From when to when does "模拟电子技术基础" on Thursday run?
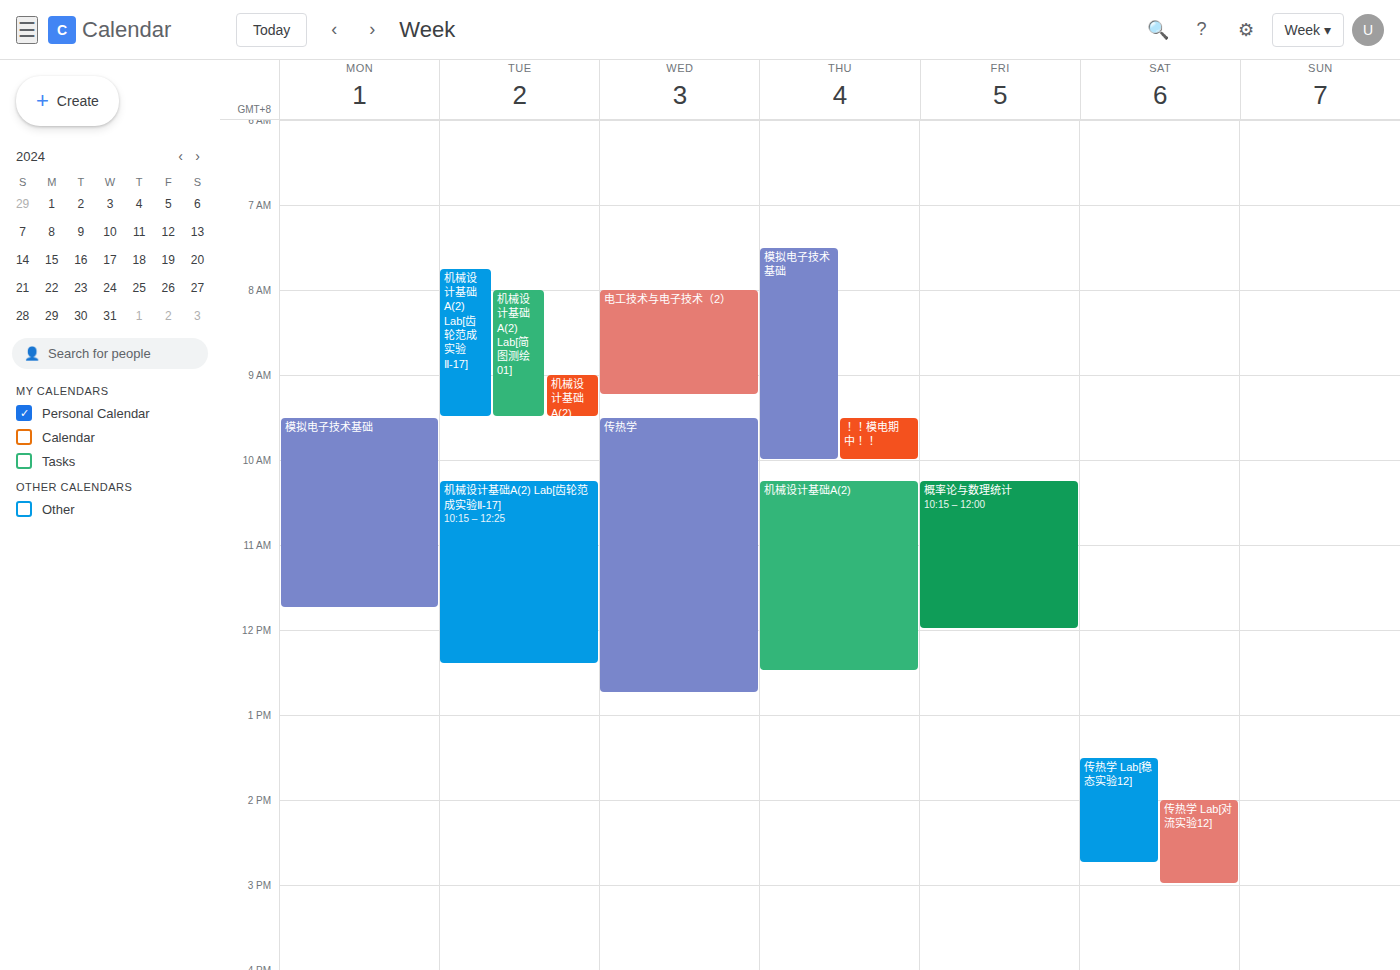
7:30 AM to 10:00 AM